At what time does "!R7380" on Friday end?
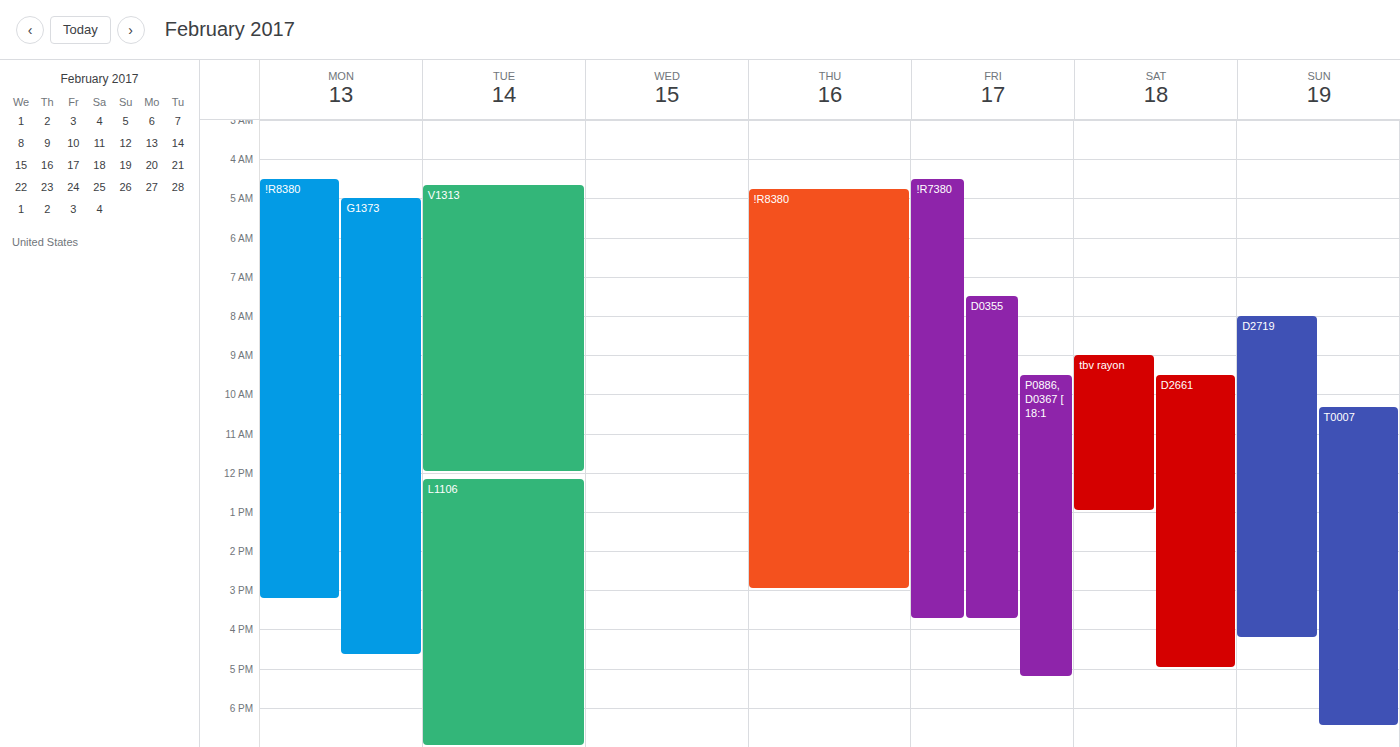
15:45